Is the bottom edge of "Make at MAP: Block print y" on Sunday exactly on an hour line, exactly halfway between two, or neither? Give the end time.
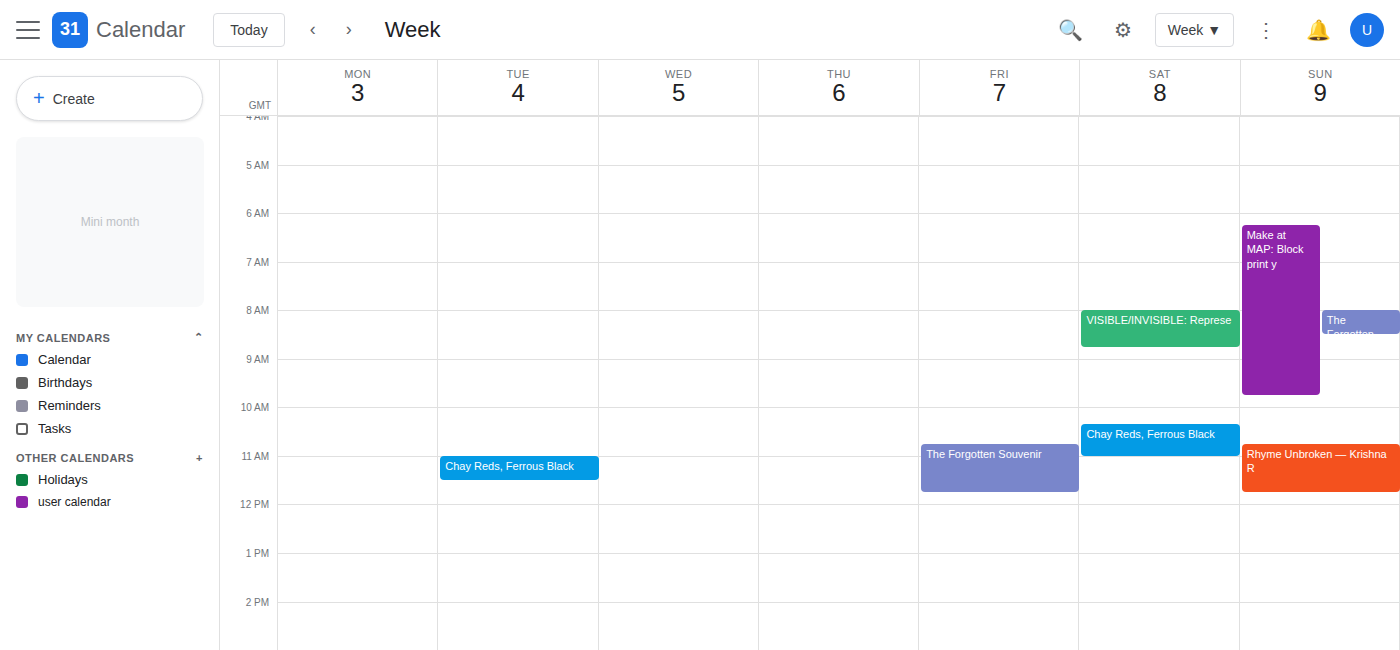
9:45 AM -- neither: three quarters of the way from the 9 AM line to the 10 AM line.